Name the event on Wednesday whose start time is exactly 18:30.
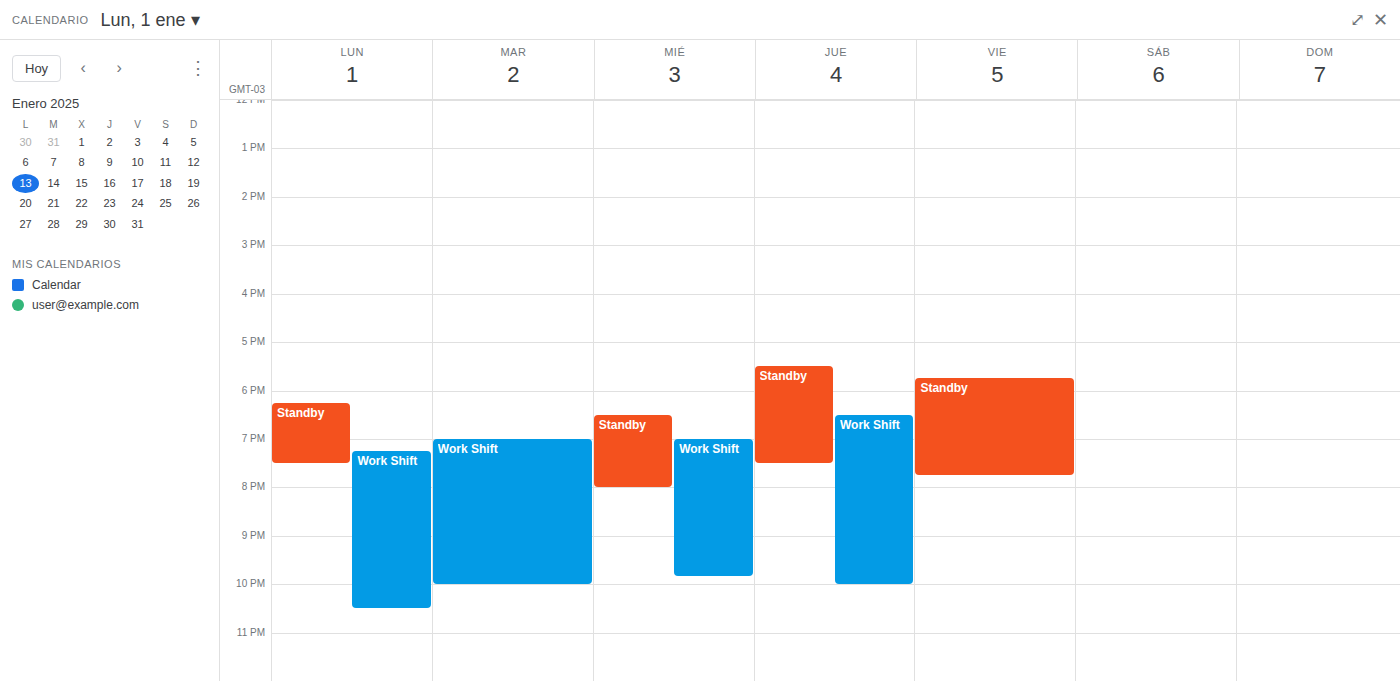
"Standby"